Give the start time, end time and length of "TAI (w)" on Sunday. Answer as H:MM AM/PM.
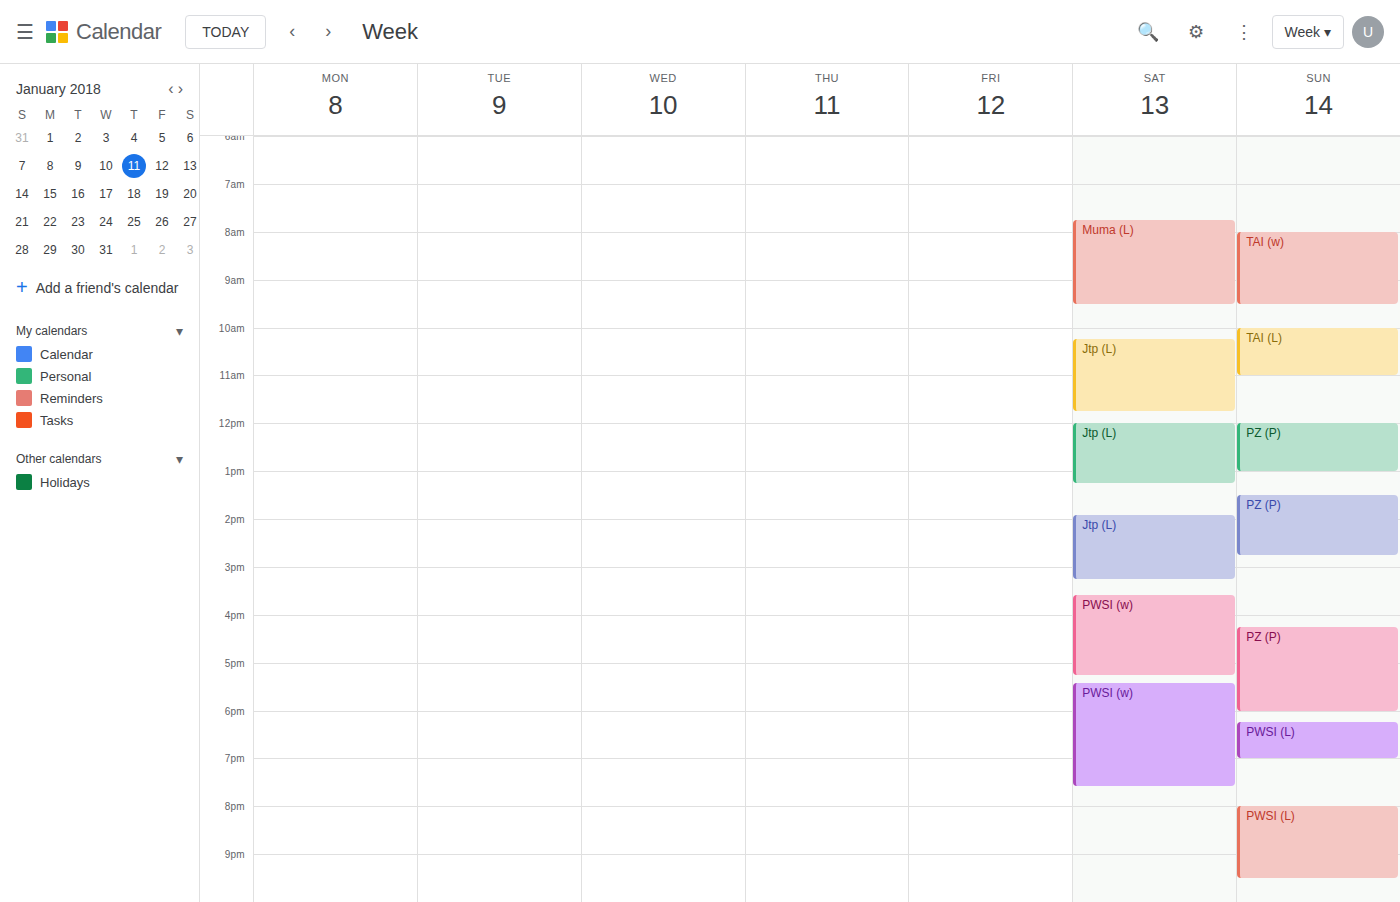
8:00 AM to 9:30 AM, 1 hour 30 minutes